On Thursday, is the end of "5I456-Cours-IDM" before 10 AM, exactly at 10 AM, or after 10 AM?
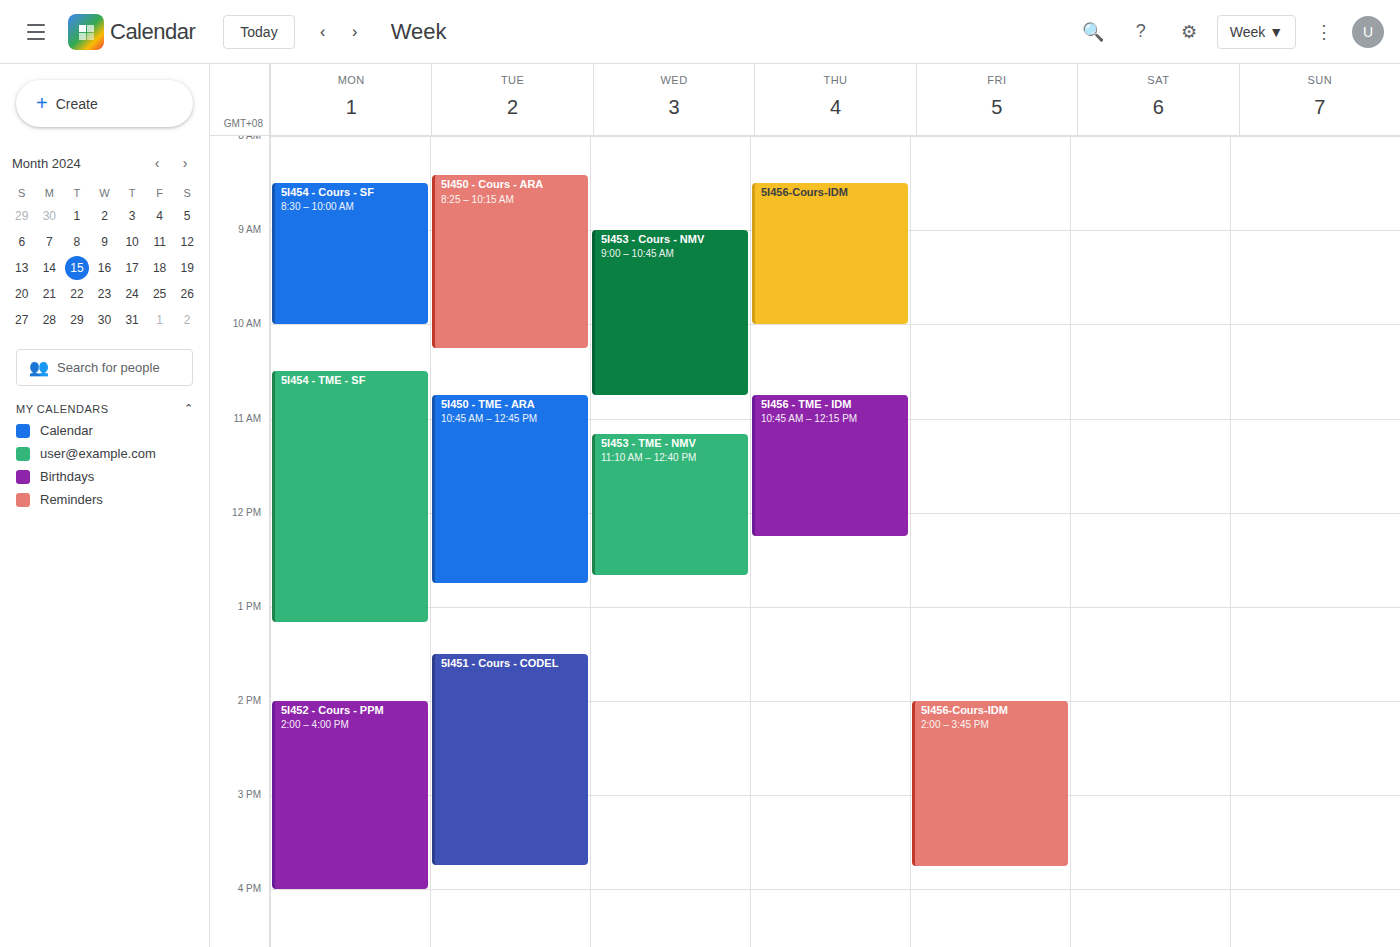
10:00 AM -- exactly at 10 AM, on the 10 AM line.